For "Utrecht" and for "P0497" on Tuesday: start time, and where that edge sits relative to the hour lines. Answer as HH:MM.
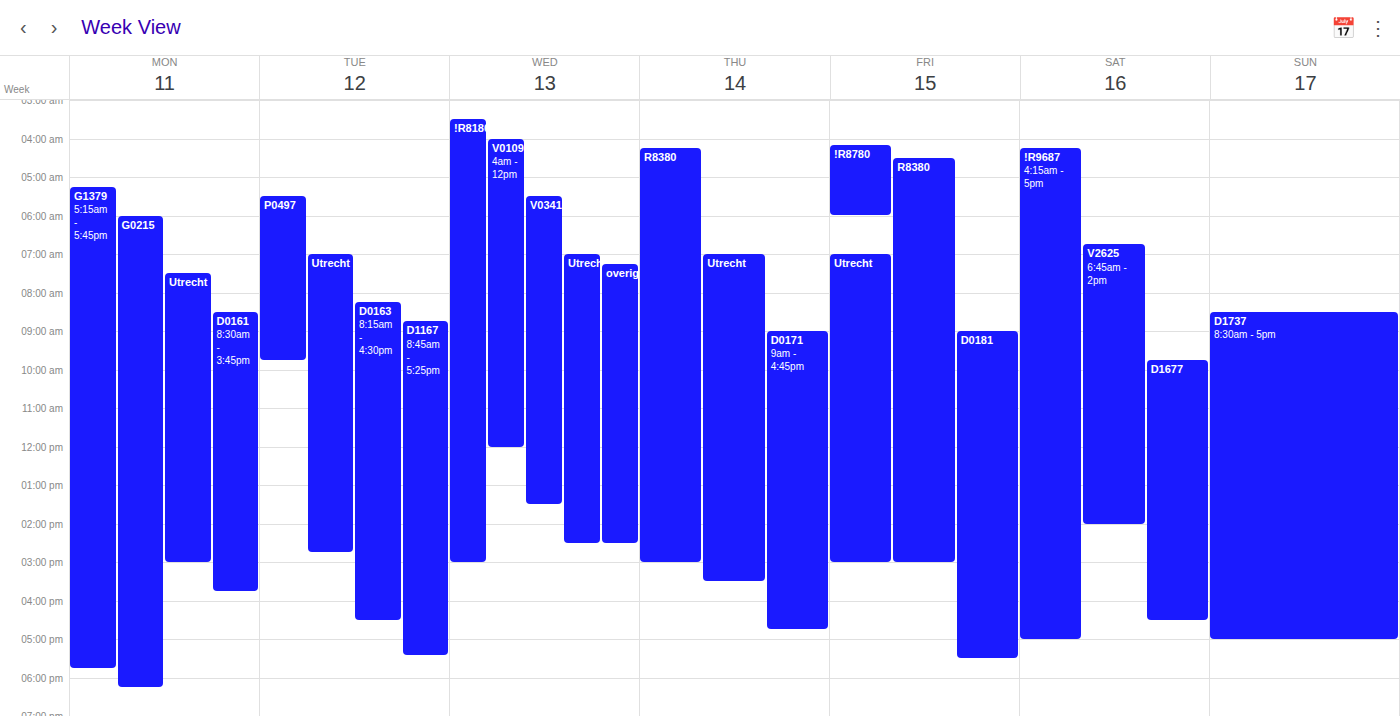
"Utrecht": 07:00, exactly on the 07:00 line. "P0497": 05:30, halfway between the 05:00 and 06:00 lines.